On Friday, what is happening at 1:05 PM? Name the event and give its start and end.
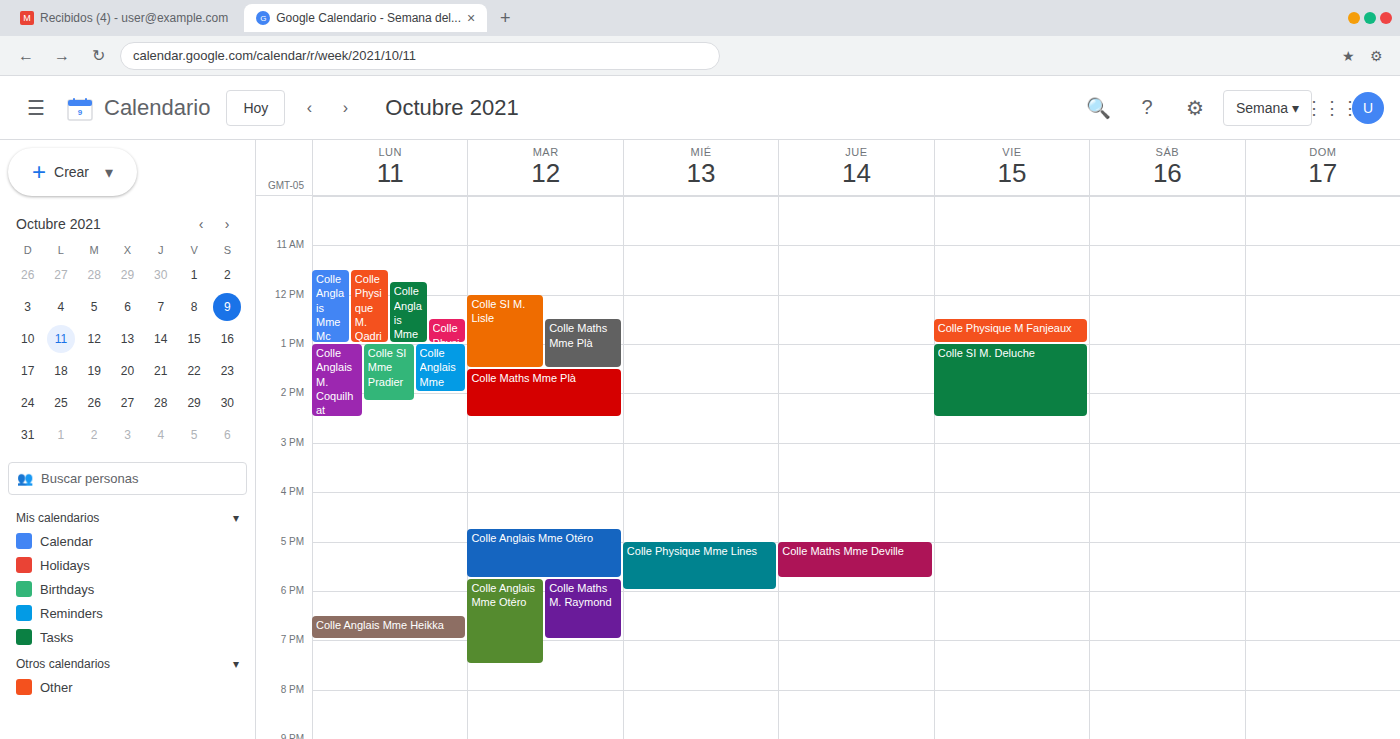
"Colle SI M. Deluche", 1:00 PM to 2:30 PM